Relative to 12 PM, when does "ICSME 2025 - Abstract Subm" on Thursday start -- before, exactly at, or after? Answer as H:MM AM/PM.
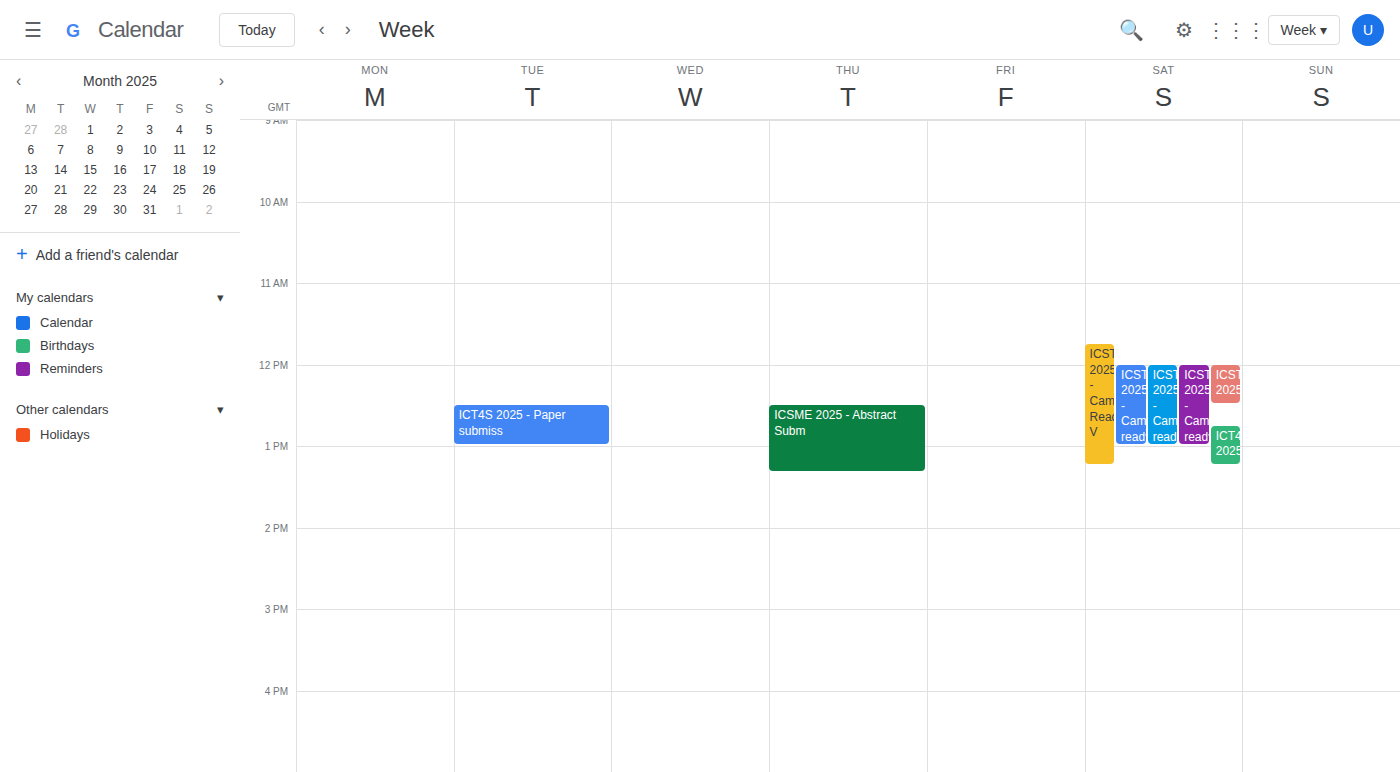
12:30 PM -- after 12 PM, 30 minutes below the 12 PM line.